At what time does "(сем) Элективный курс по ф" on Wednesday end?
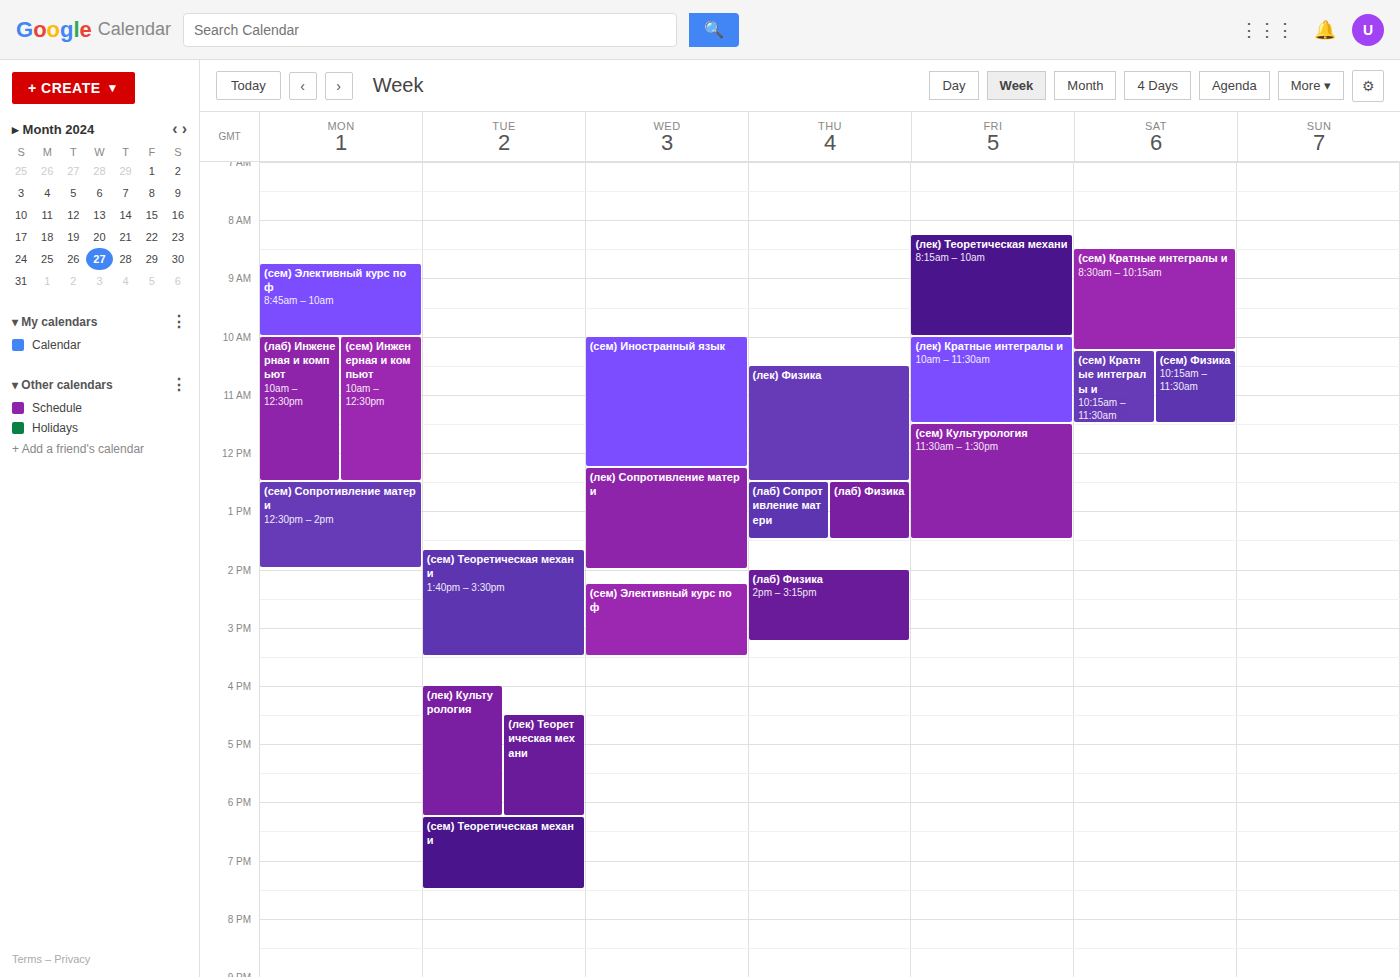
15:30